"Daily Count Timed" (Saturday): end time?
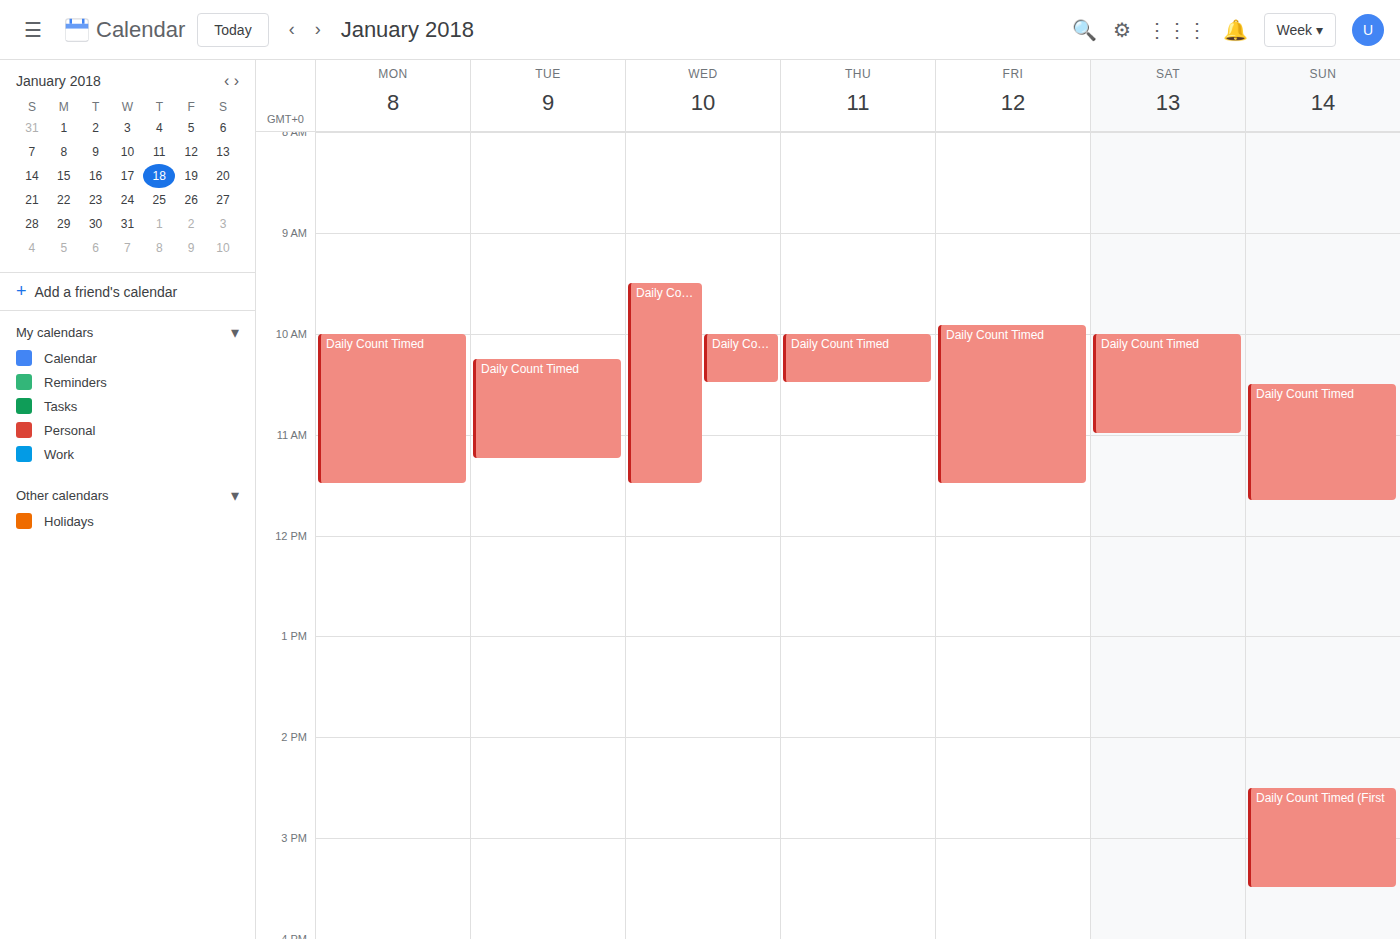
11:00 AM